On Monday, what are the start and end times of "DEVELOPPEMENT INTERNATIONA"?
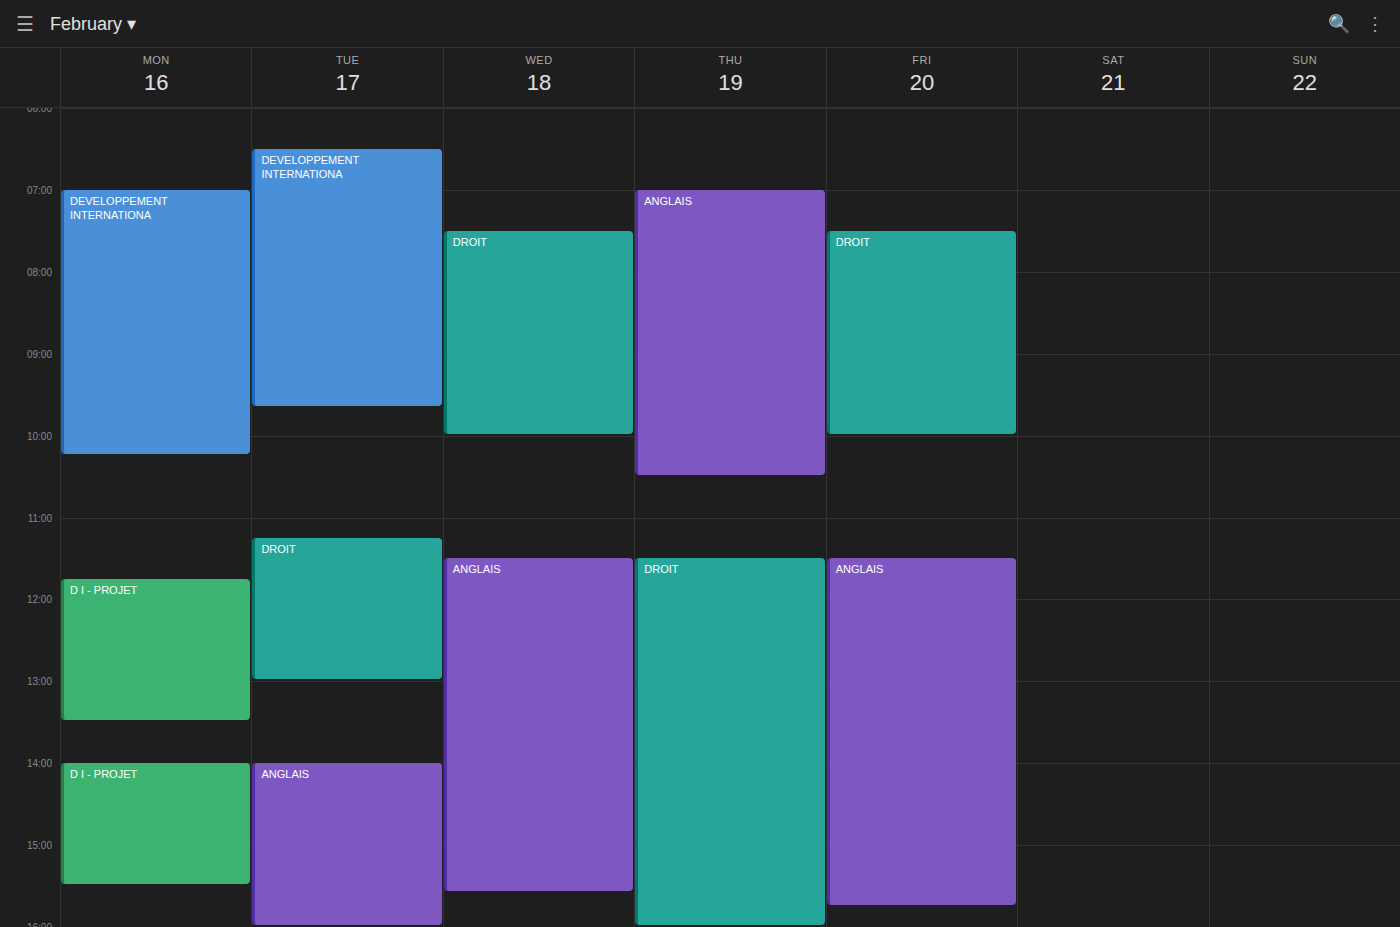
7:00 AM to 10:15 AM